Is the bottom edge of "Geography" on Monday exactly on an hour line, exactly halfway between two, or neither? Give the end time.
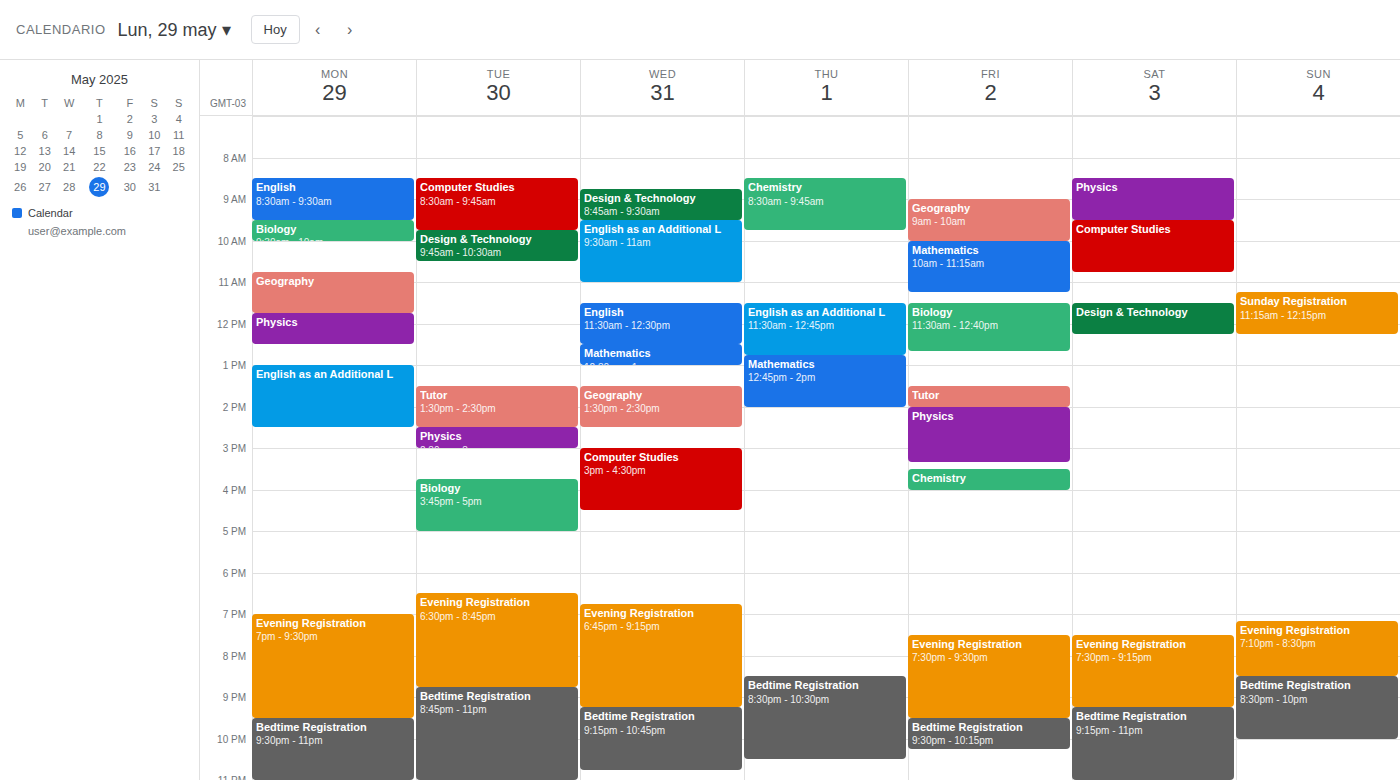
11:45 AM -- neither: three quarters of the way from the 11 AM line to the 12 PM line.